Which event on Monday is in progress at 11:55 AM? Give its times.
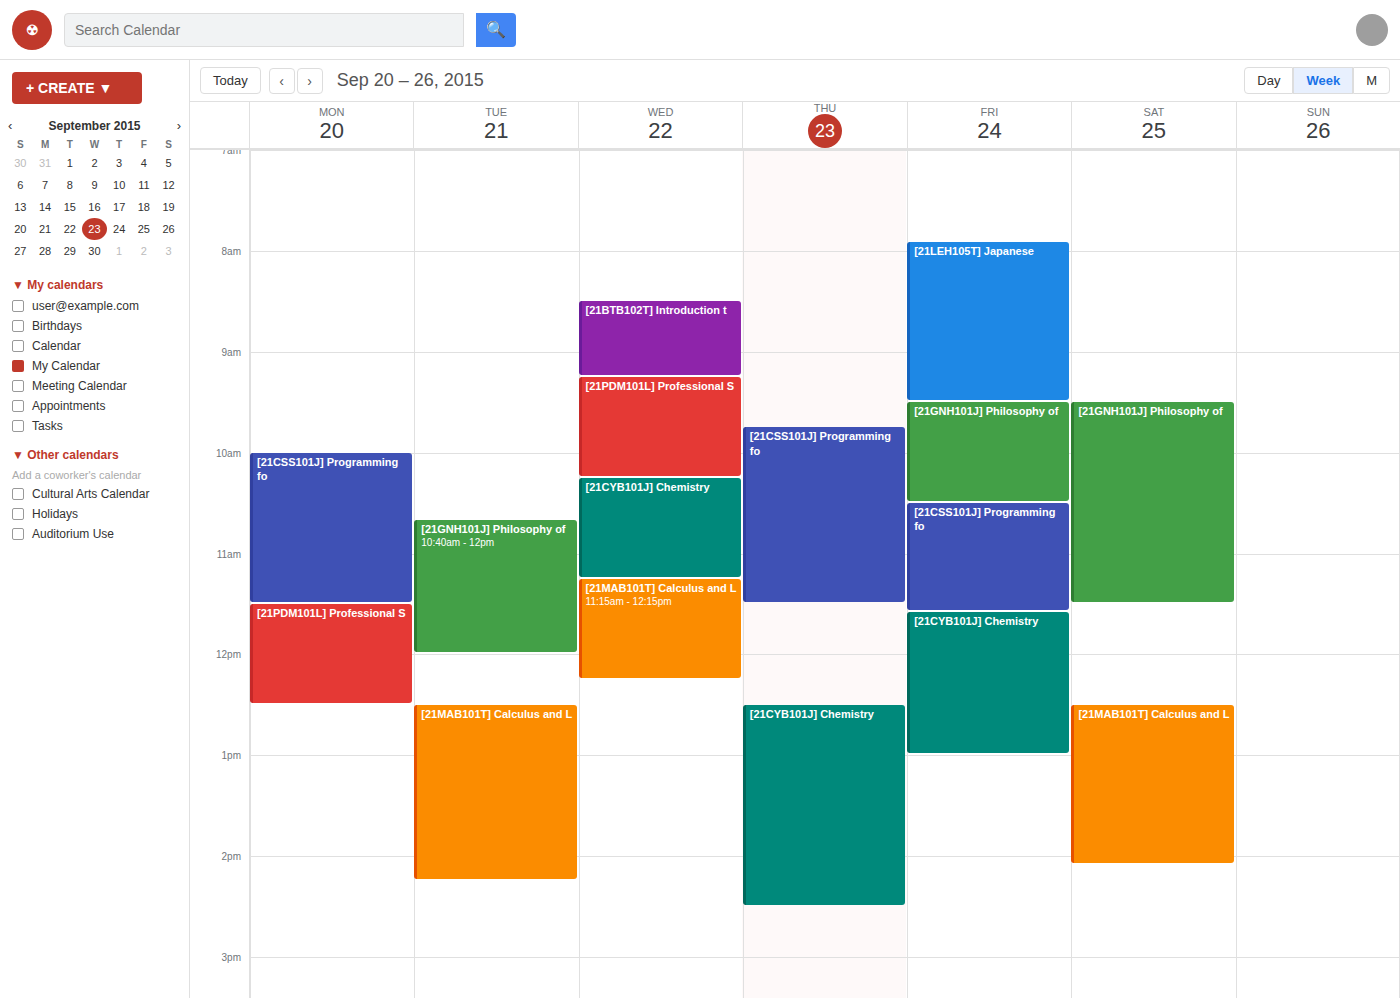
"[21PDM101L] Professional S", 11:30 AM to 12:30 PM